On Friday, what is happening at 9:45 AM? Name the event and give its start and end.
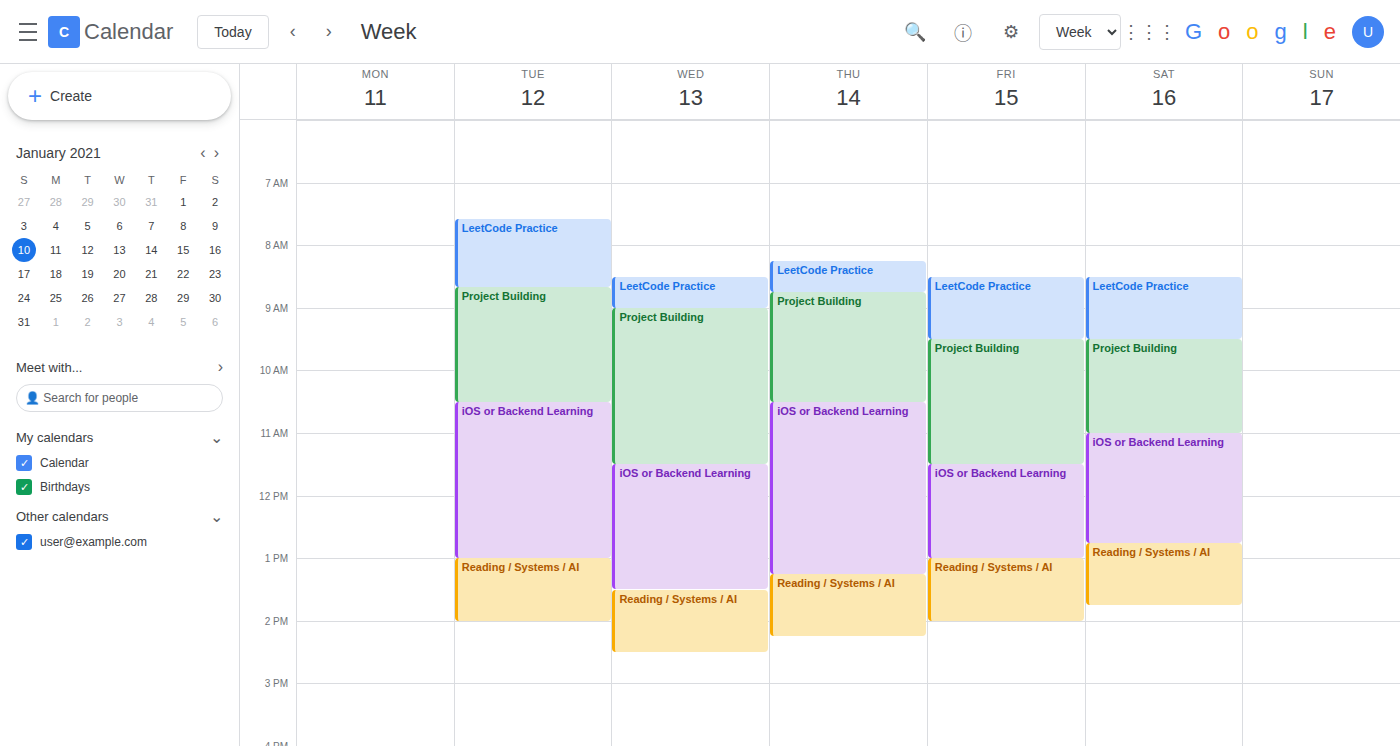
"Project Building", 9:30 AM to 11:30 AM